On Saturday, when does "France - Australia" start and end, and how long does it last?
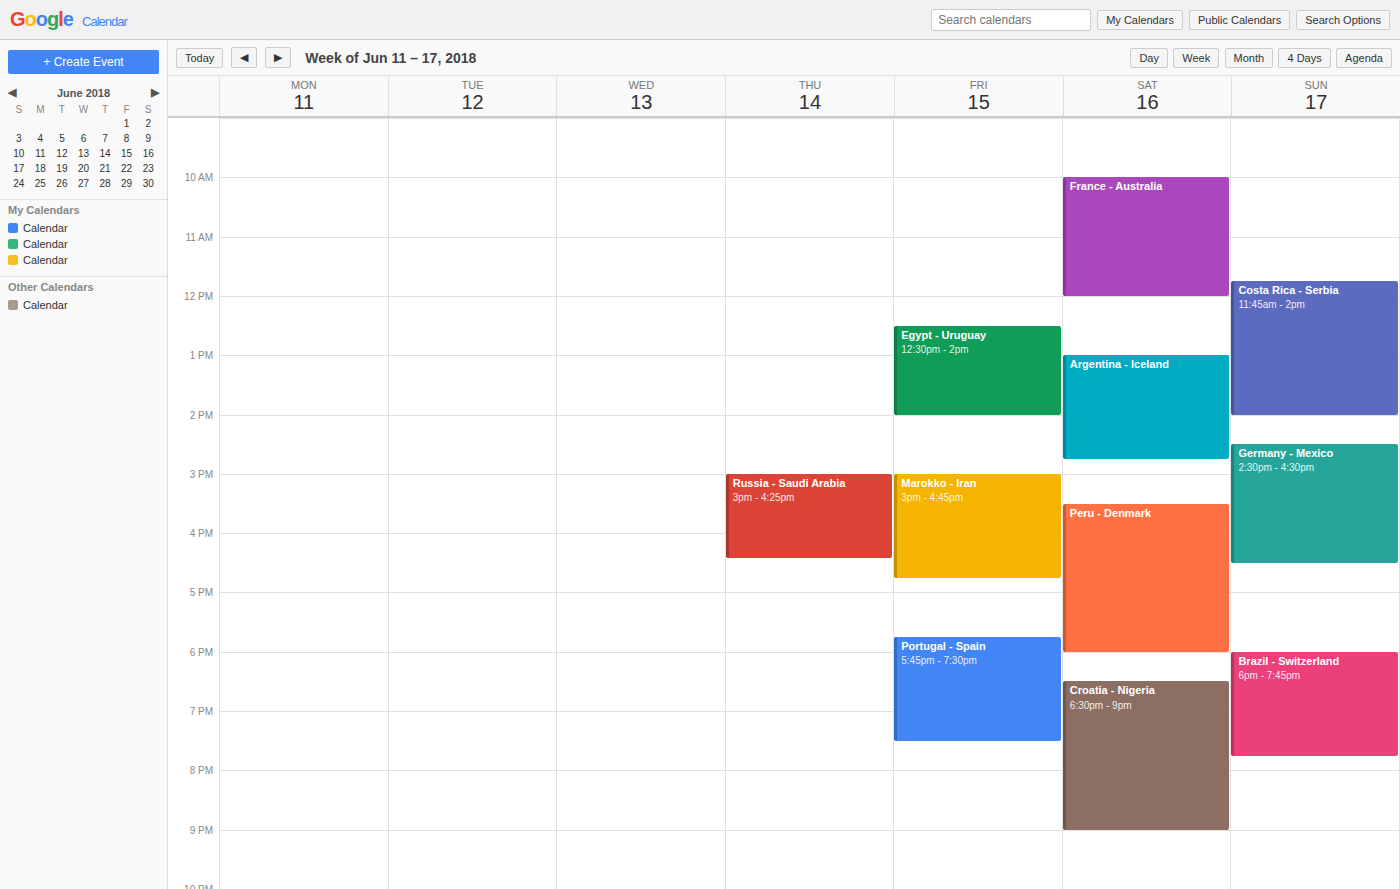
10:00 AM to 12:00 PM, 2 hours